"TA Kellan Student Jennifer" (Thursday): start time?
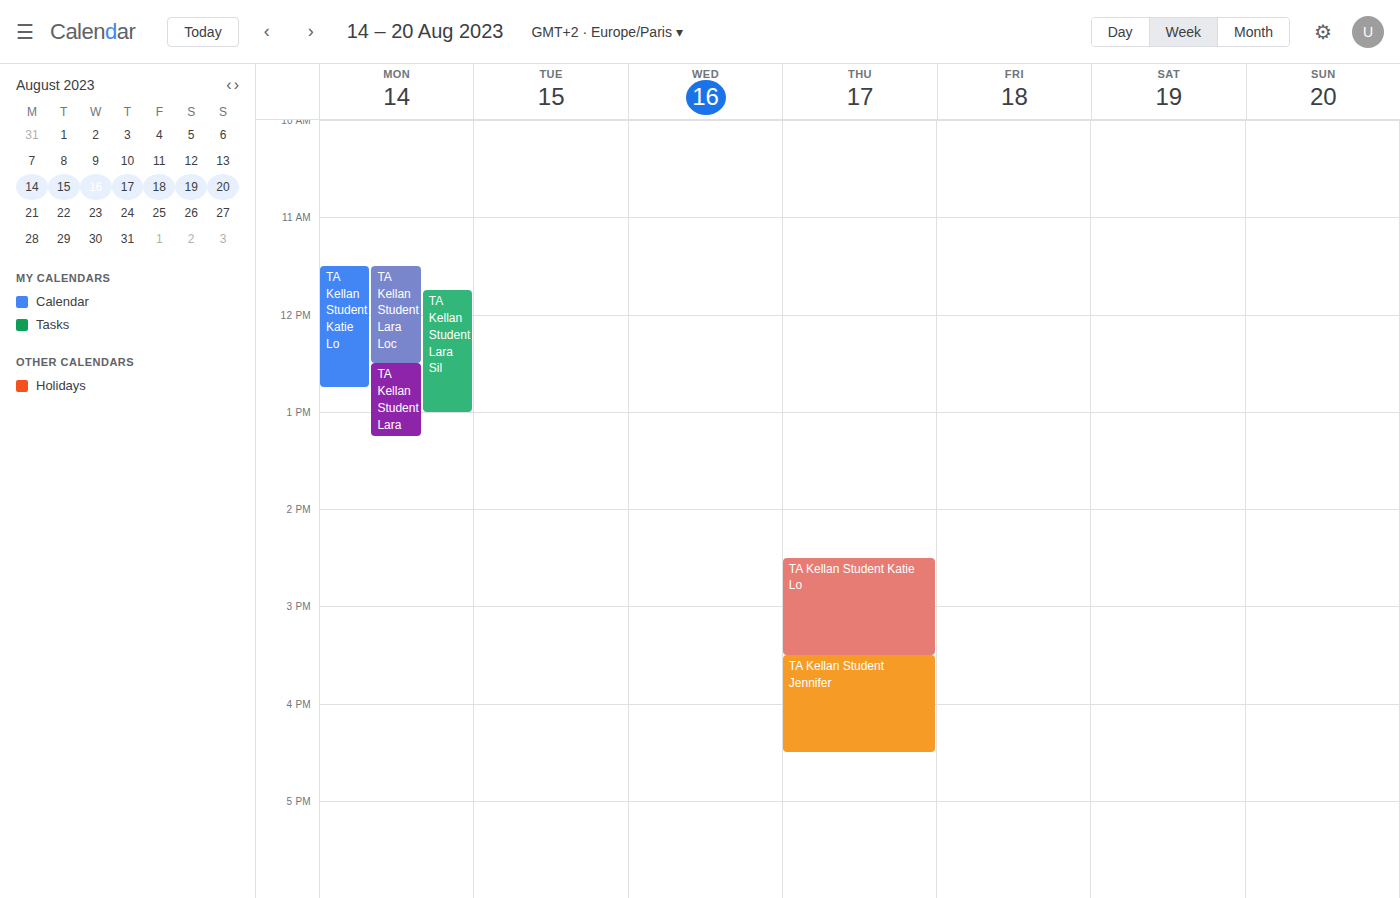
3:30 PM